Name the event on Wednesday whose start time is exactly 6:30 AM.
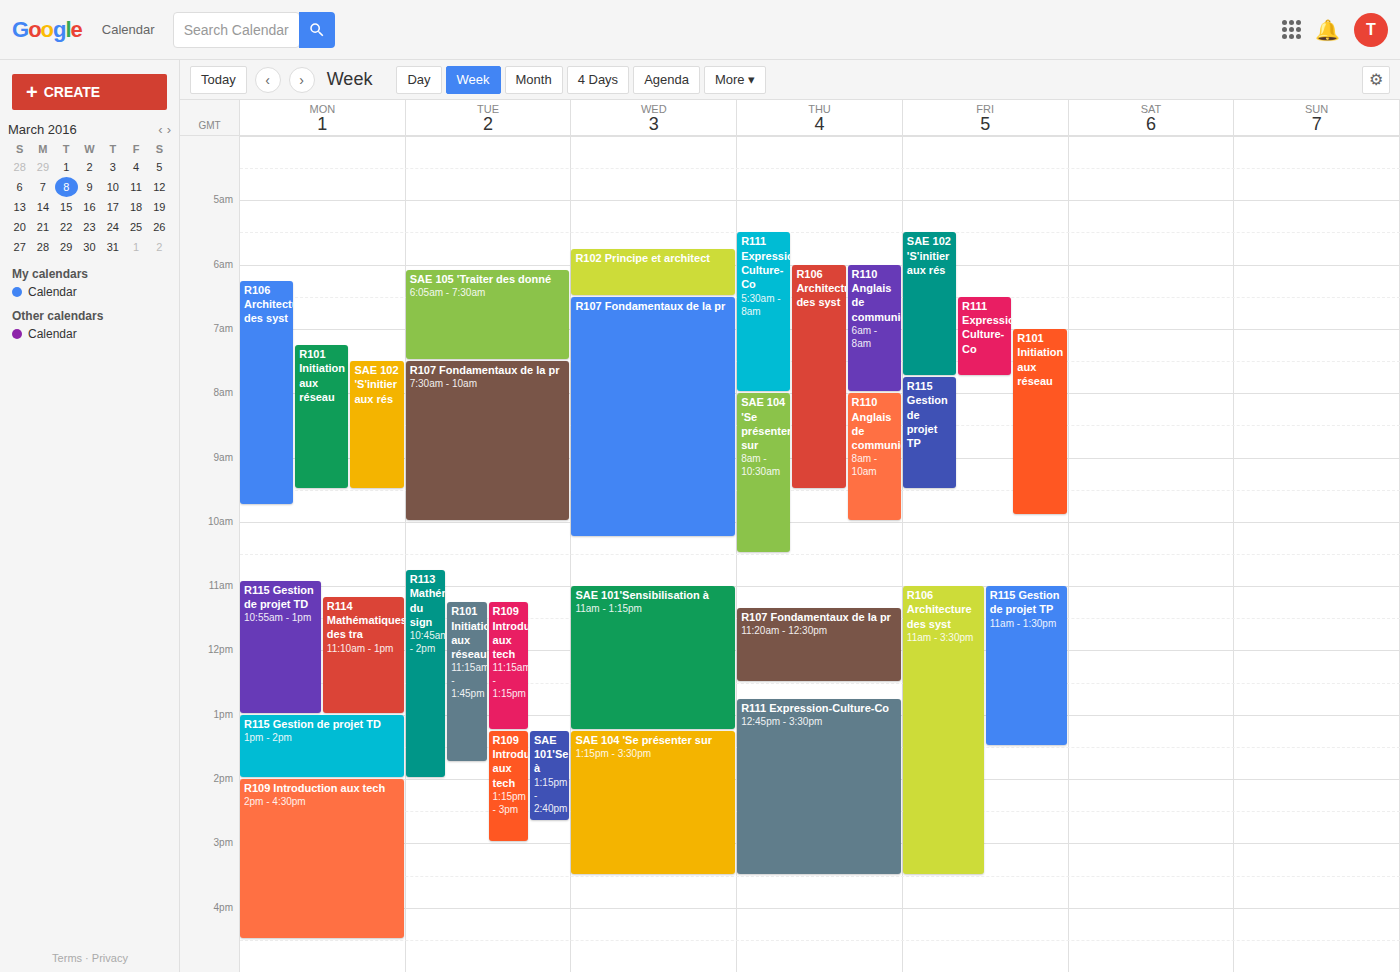
"R107 Fondamentaux de la pr"